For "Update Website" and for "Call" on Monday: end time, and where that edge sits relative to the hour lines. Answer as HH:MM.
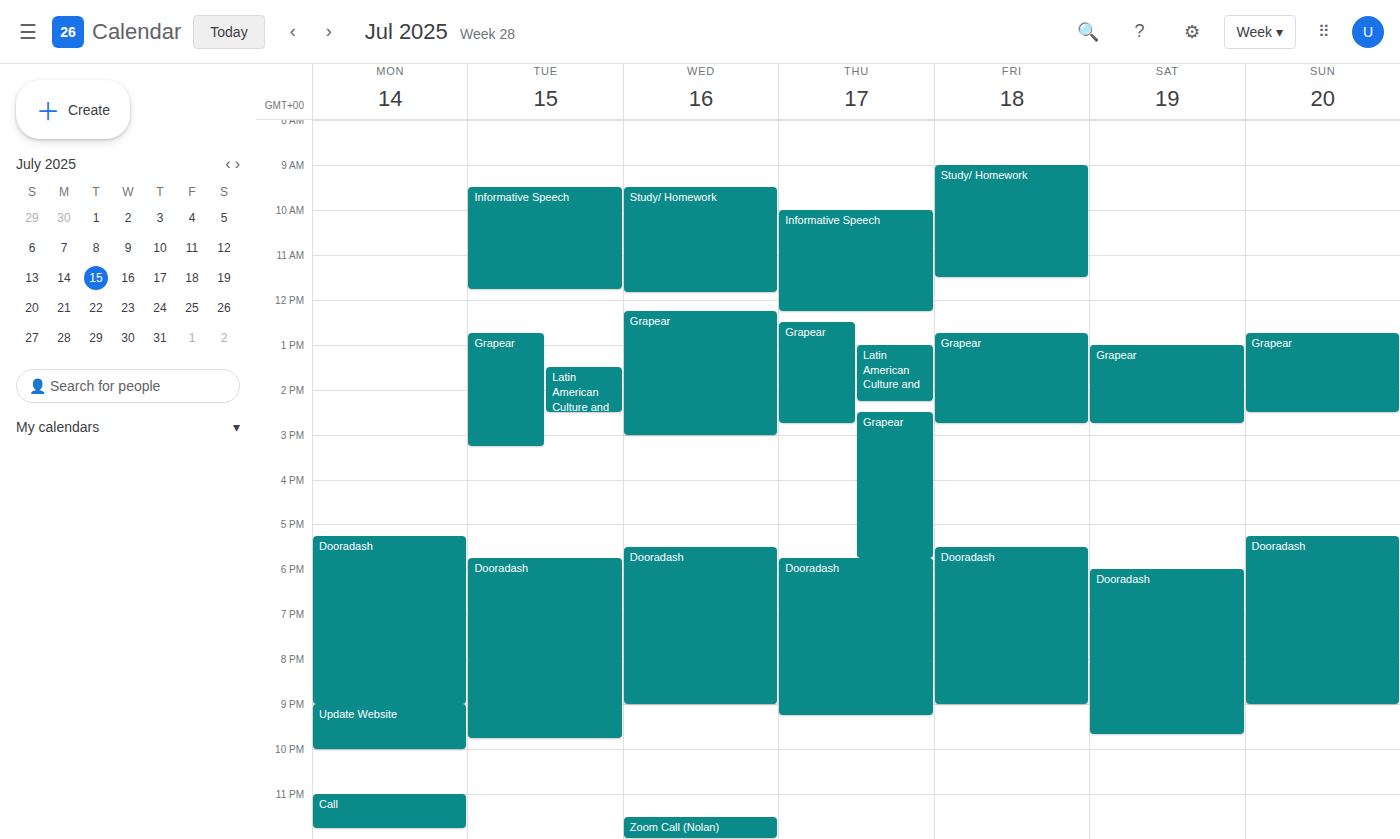
"Update Website": 22:00, exactly on the 22:00 line. "Call": 23:45, neither: three quarters of the way from the 23:00 line to the 24:00 line.